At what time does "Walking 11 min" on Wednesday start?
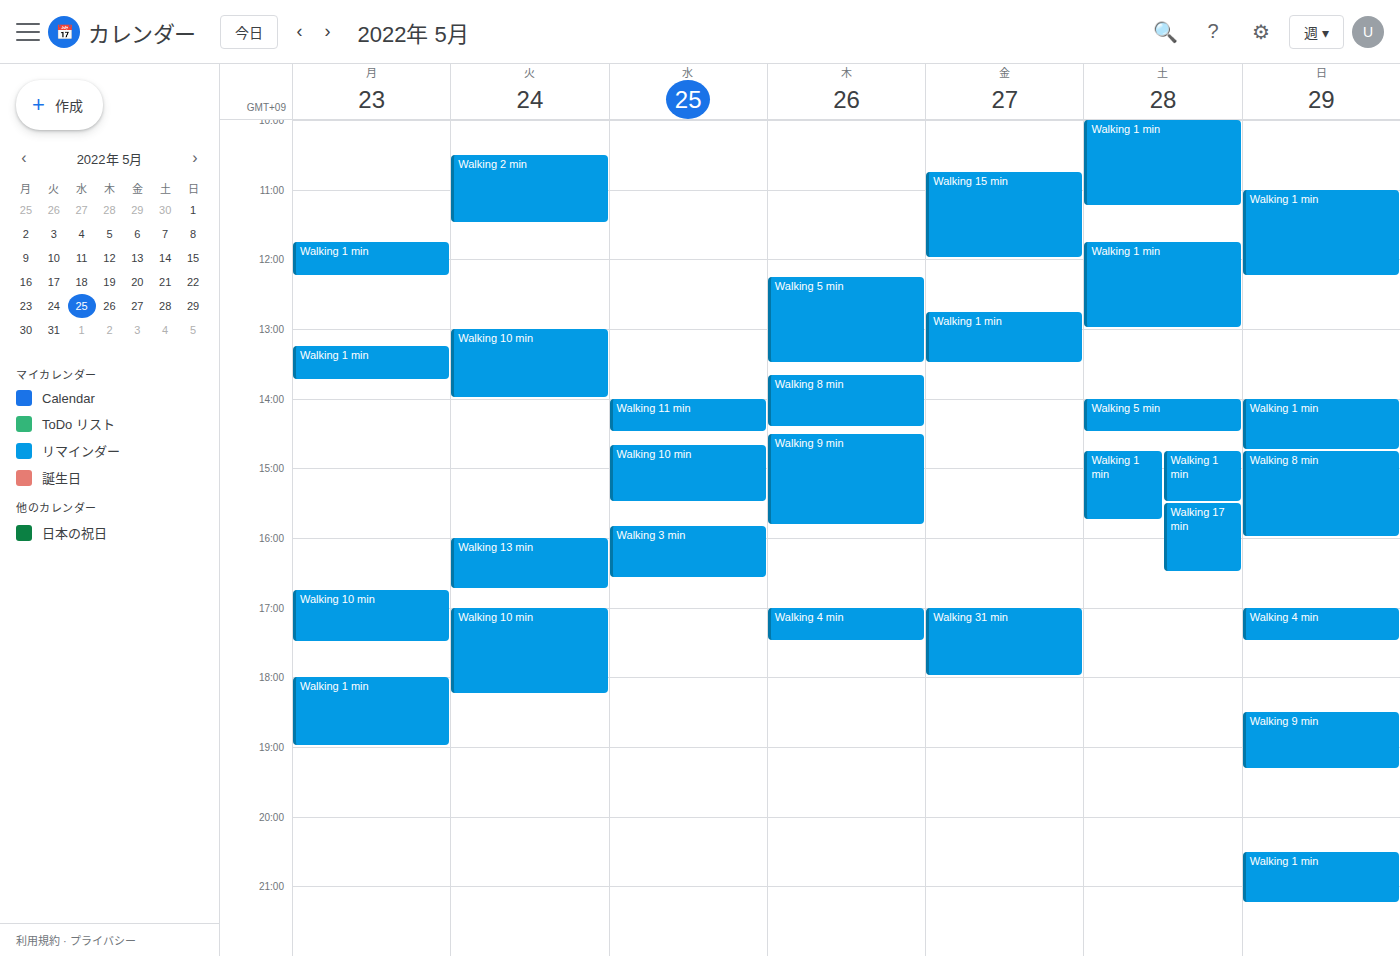
2:00 PM